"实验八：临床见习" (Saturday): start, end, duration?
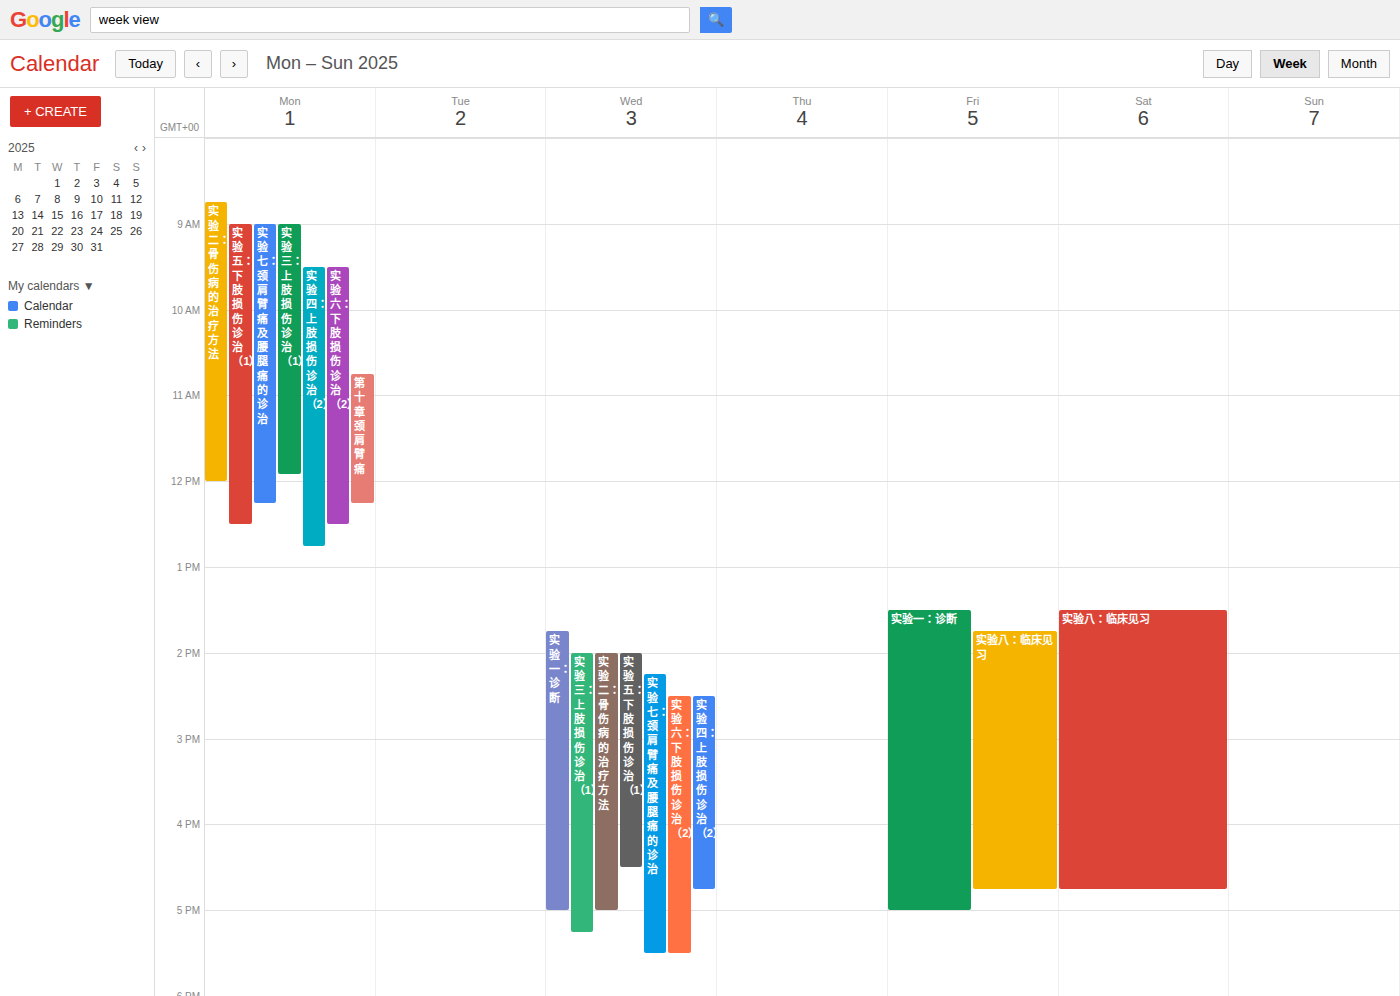
1:30 PM to 4:45 PM, 3 hours 15 minutes